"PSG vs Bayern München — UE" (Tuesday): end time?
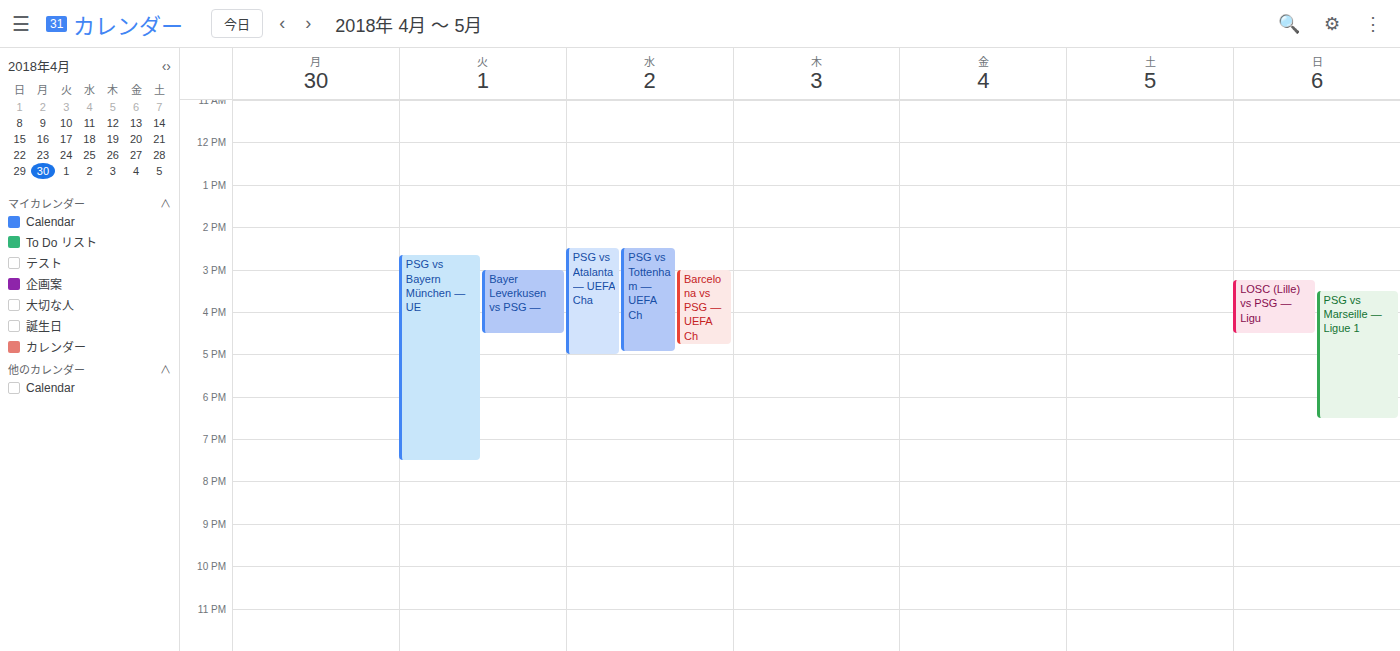
19:30